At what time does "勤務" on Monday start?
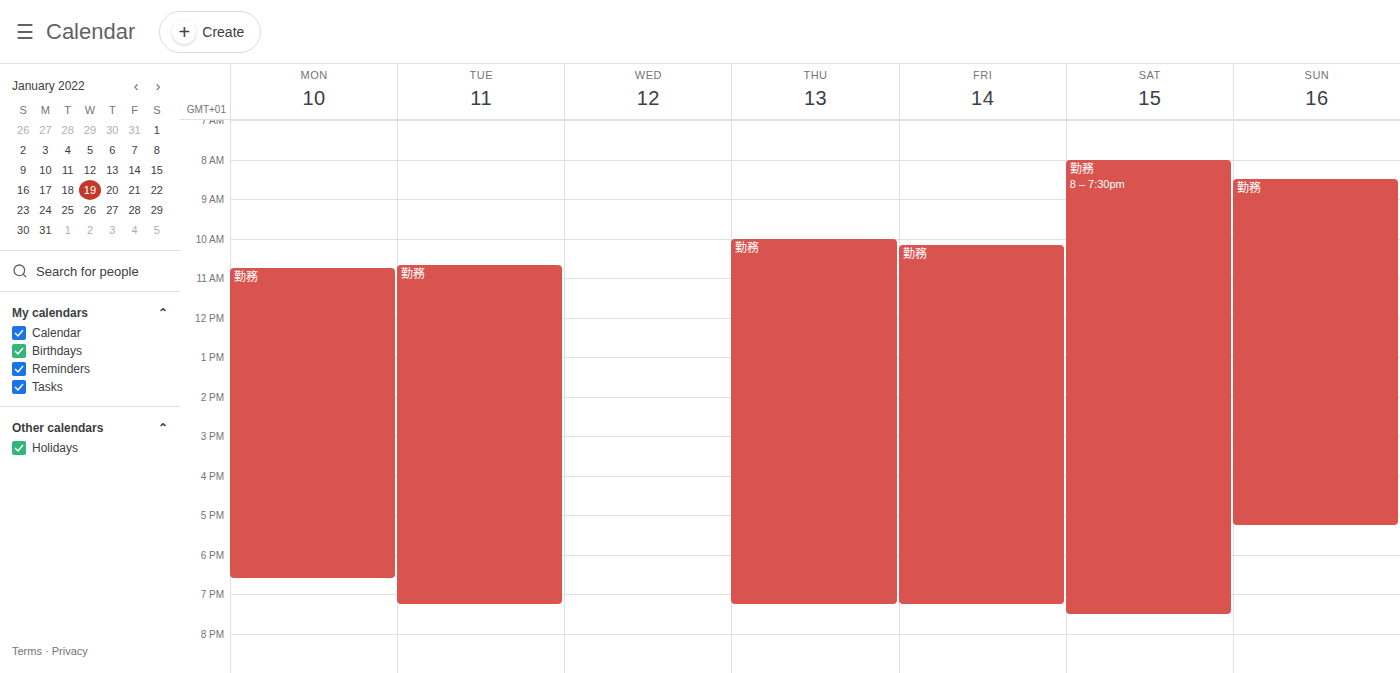
10:45 AM